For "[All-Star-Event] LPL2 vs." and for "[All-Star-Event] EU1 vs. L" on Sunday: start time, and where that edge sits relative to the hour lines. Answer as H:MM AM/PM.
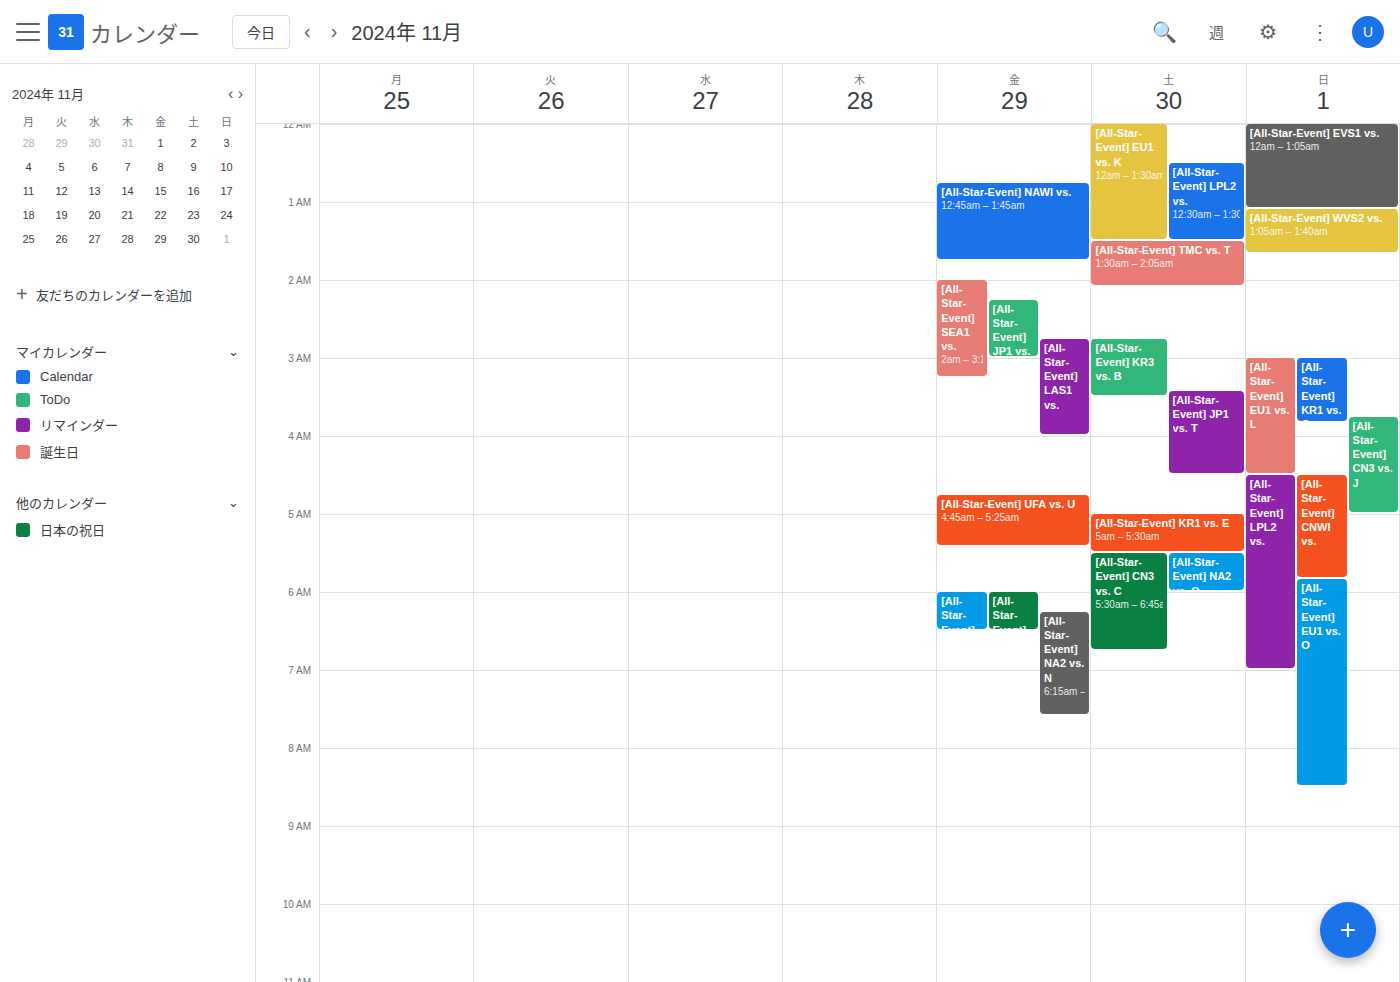
"[All-Star-Event] LPL2 vs.": 4:30 AM, halfway between the 4 AM and 5 AM lines. "[All-Star-Event] EU1 vs. L": 3:00 AM, exactly on the 3 AM line.